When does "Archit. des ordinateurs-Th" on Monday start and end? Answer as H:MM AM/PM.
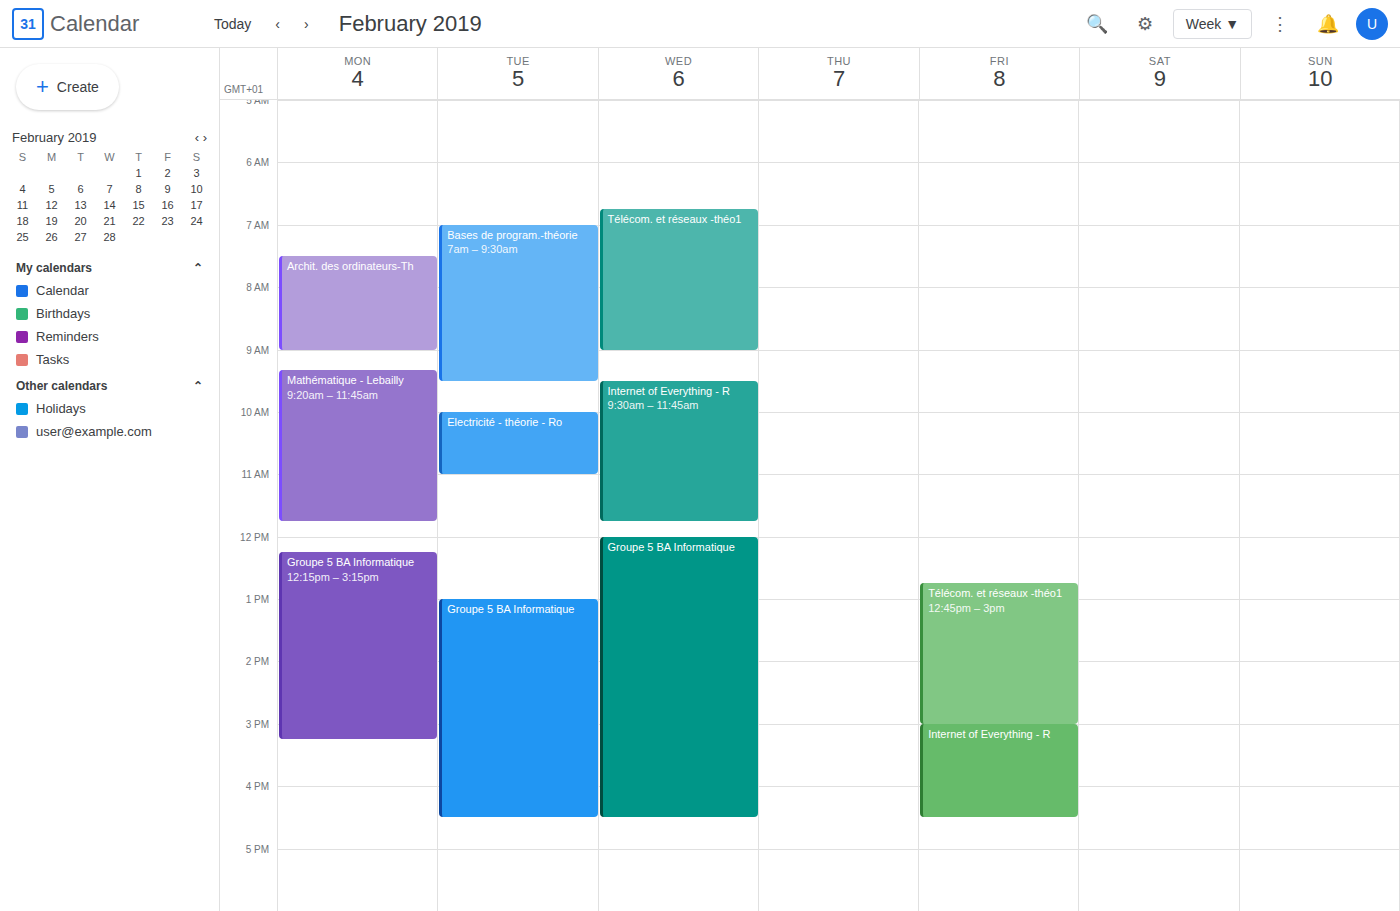
7:30 AM to 9:00 AM